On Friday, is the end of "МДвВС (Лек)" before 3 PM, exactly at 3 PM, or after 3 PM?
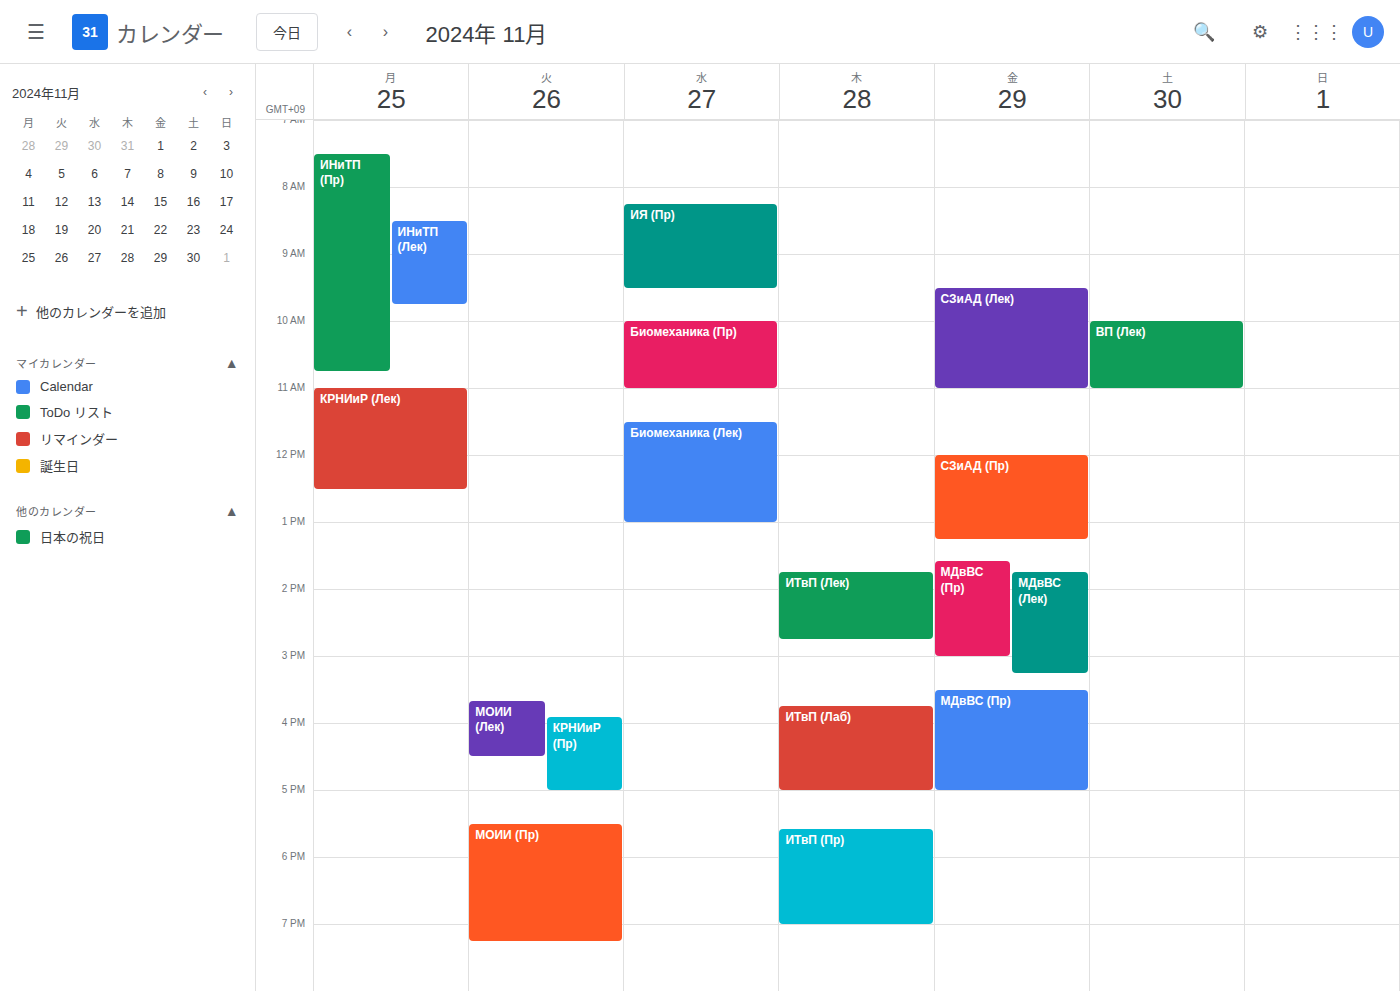
3:15 PM -- after 3 PM, 15 minutes below the 3 PM line.